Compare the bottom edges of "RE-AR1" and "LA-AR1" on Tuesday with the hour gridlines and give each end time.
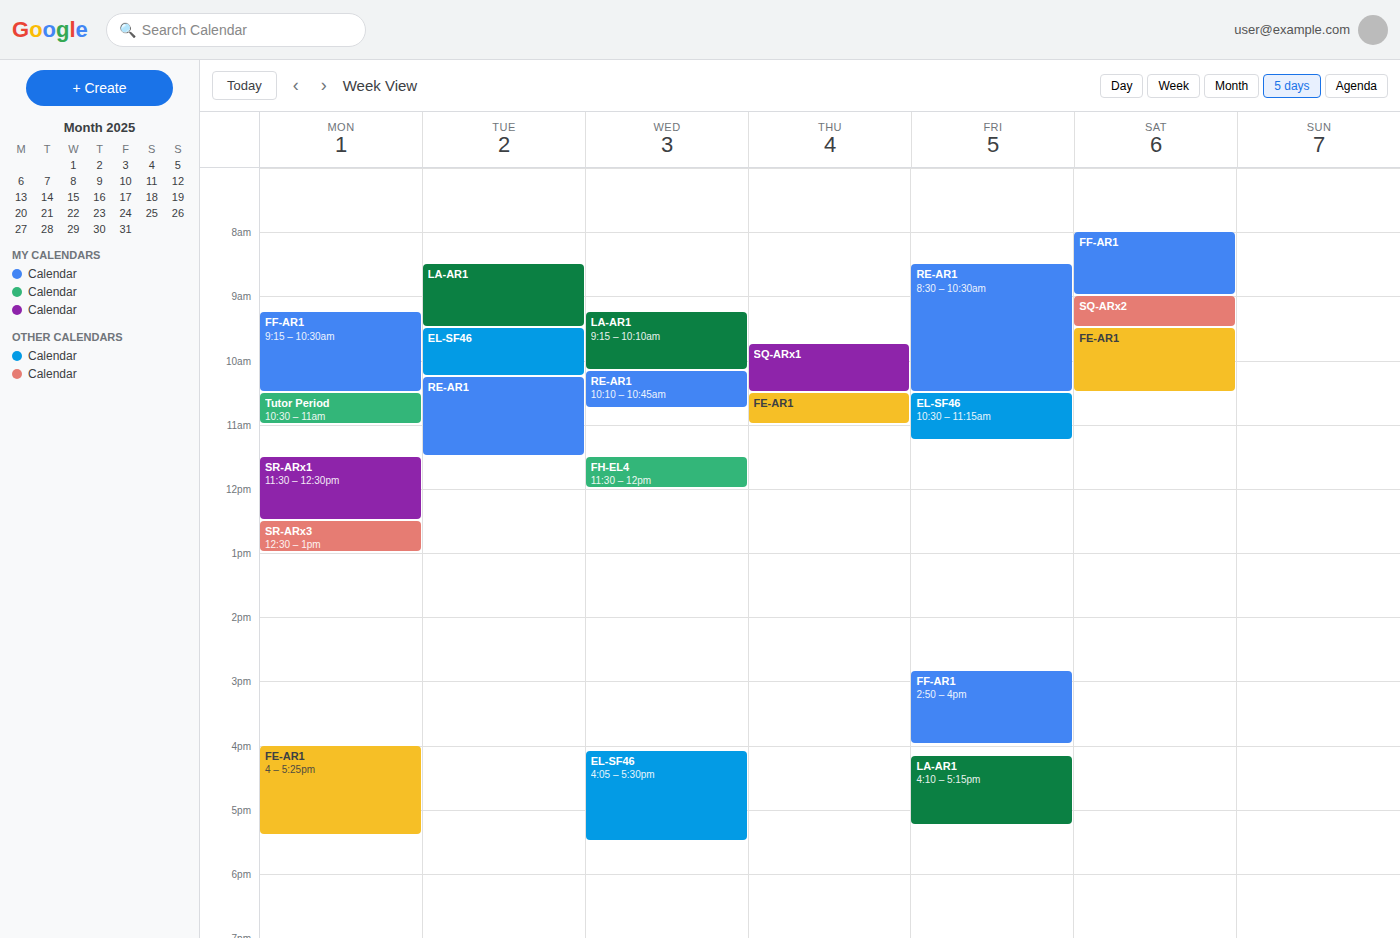
"RE-AR1": 11:30 AM, halfway between the 11 AM and 12 PM lines. "LA-AR1": 9:30 AM, halfway between the 9 AM and 10 AM lines.